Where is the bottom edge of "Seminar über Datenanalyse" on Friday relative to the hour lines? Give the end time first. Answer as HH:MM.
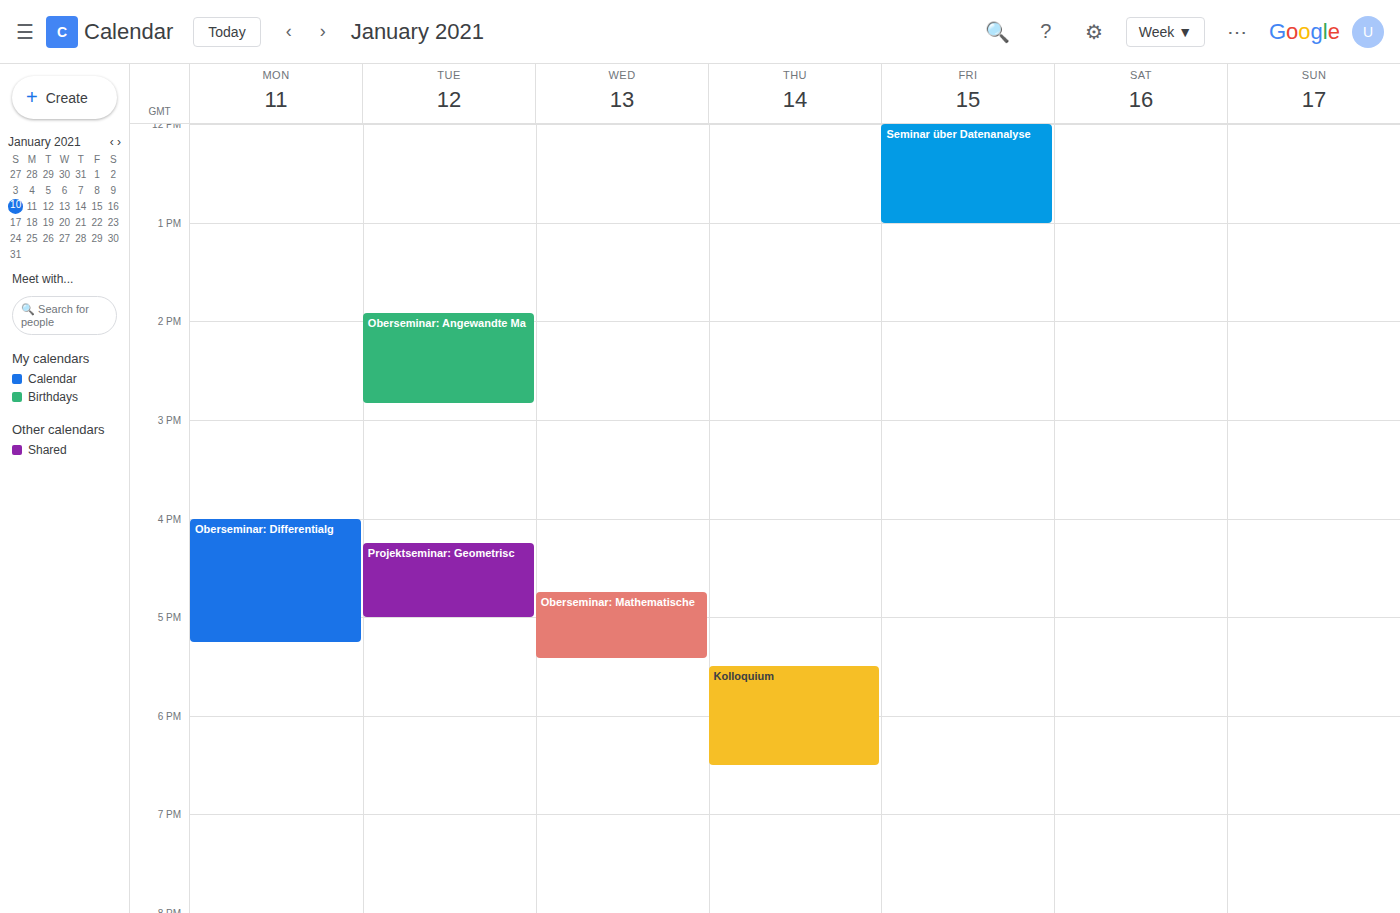
13:00 -- exactly on the 13:00 line.